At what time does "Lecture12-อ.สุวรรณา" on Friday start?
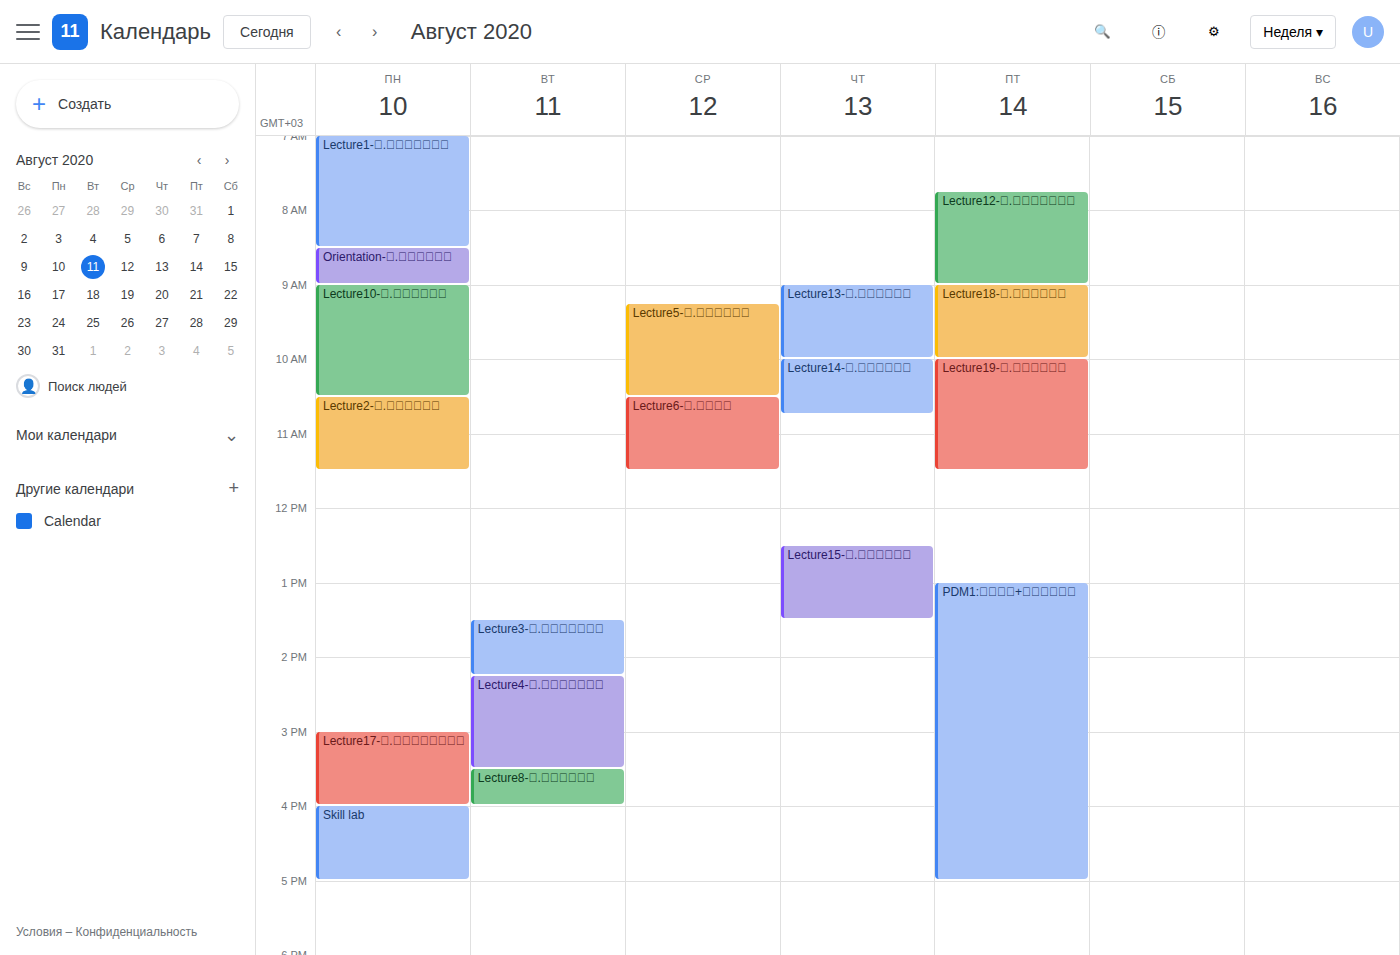
7:45 AM